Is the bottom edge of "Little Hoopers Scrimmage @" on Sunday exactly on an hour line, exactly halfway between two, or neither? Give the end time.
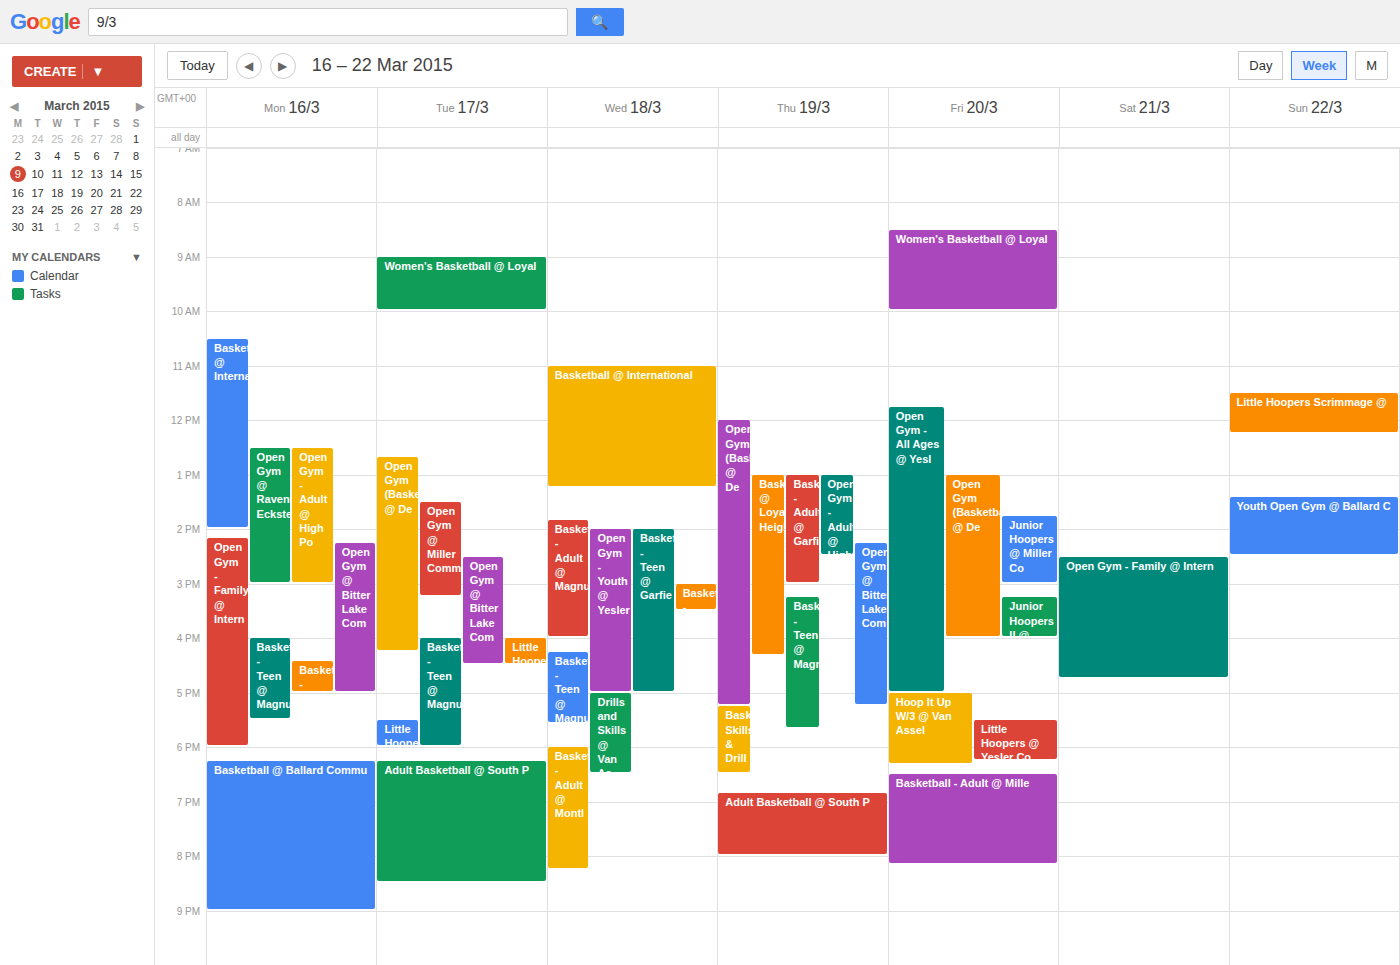
12:15 PM -- neither: a quarter of the way from the 12 PM line to the 1 PM line.